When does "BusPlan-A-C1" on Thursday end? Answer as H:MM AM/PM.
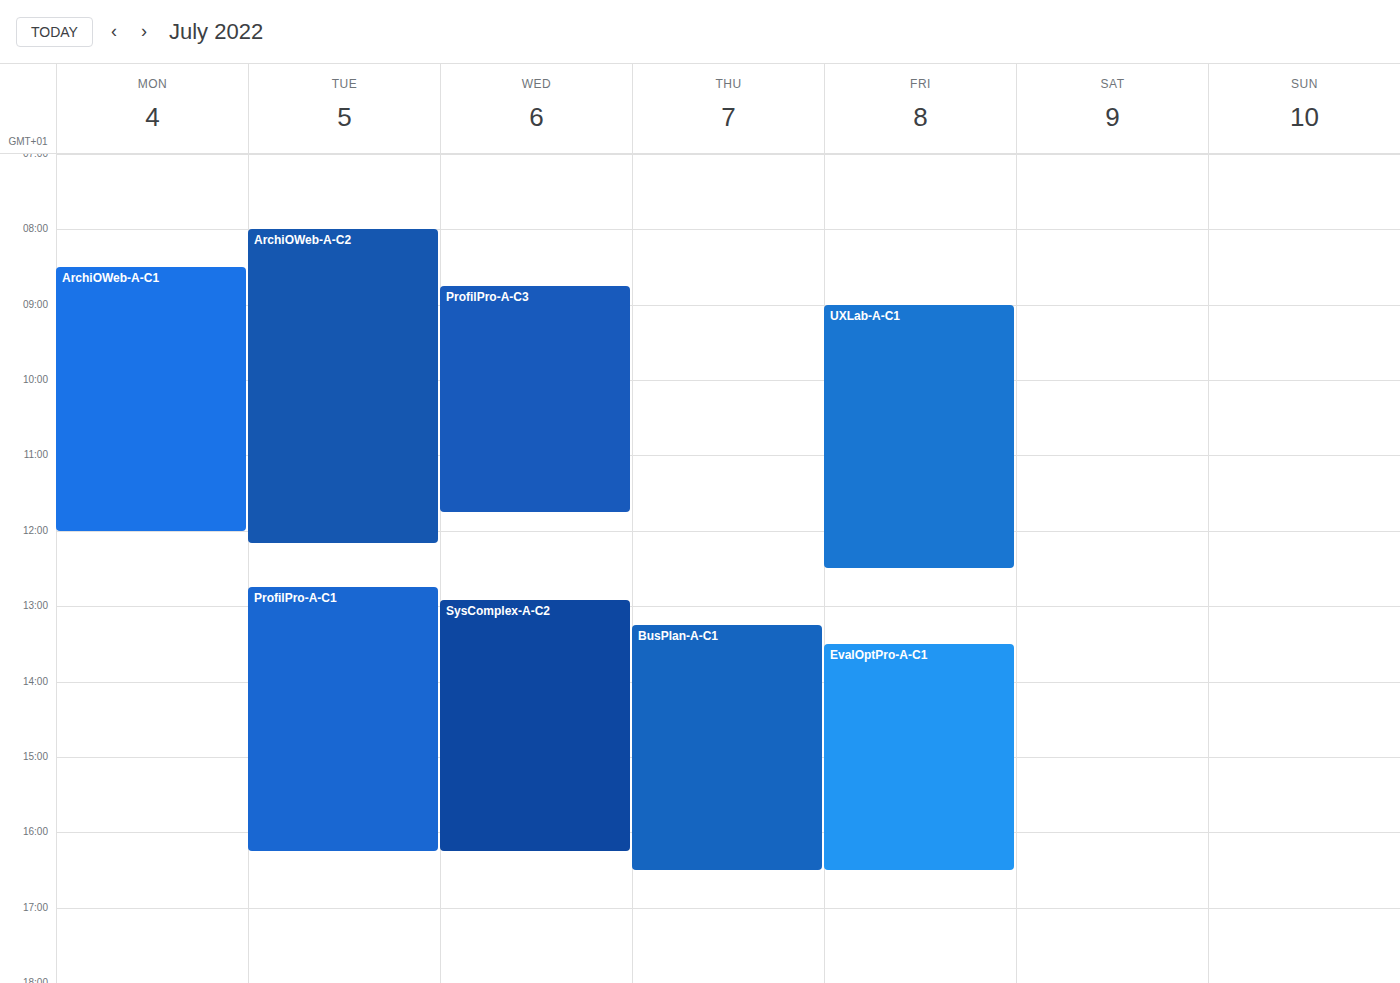
4:30 PM